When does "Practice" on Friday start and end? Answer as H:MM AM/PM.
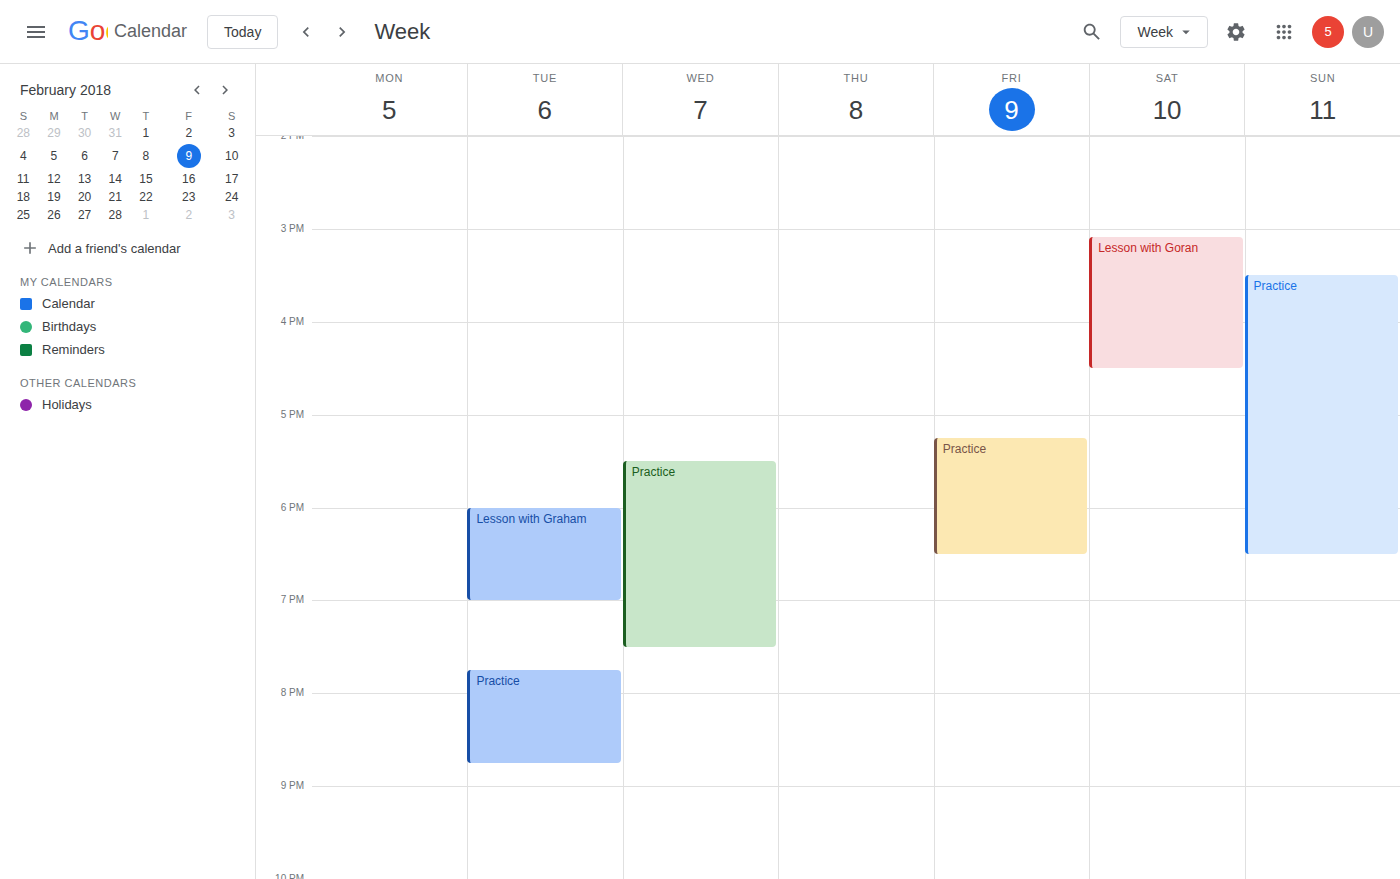
5:15 PM to 6:30 PM